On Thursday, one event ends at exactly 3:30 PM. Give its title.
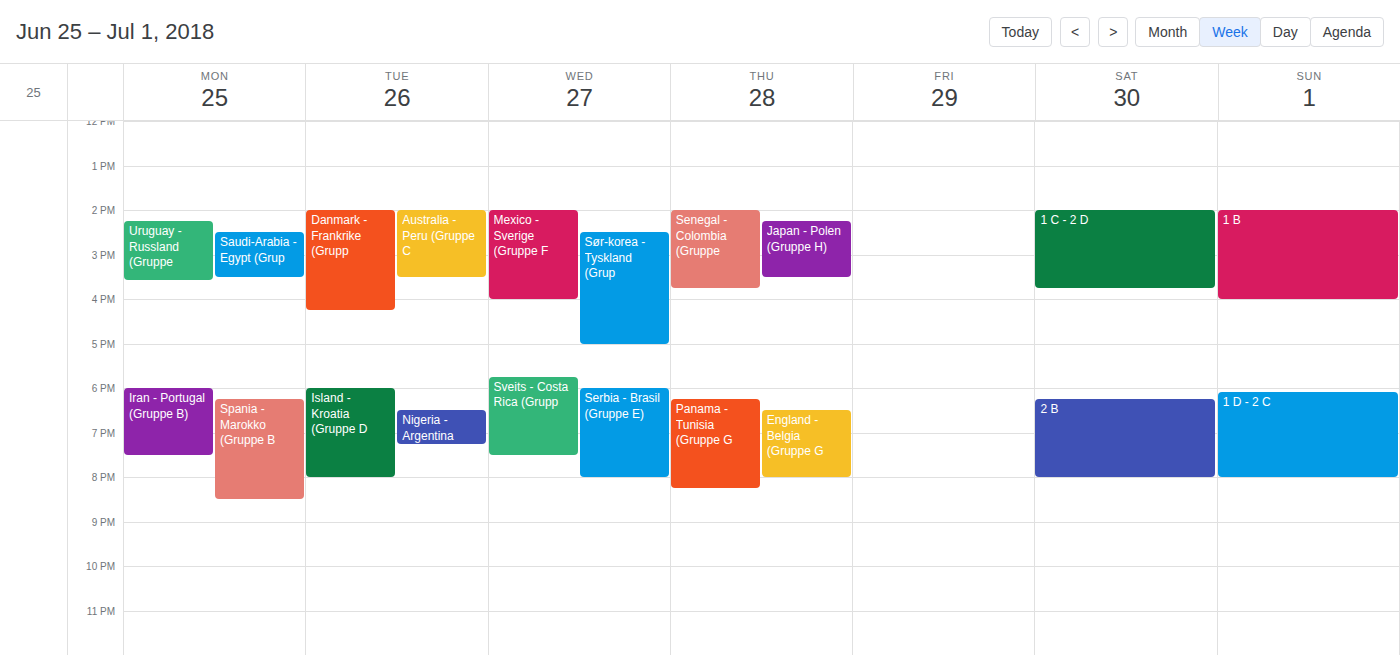
"Japan - Polen (Gruppe H)"